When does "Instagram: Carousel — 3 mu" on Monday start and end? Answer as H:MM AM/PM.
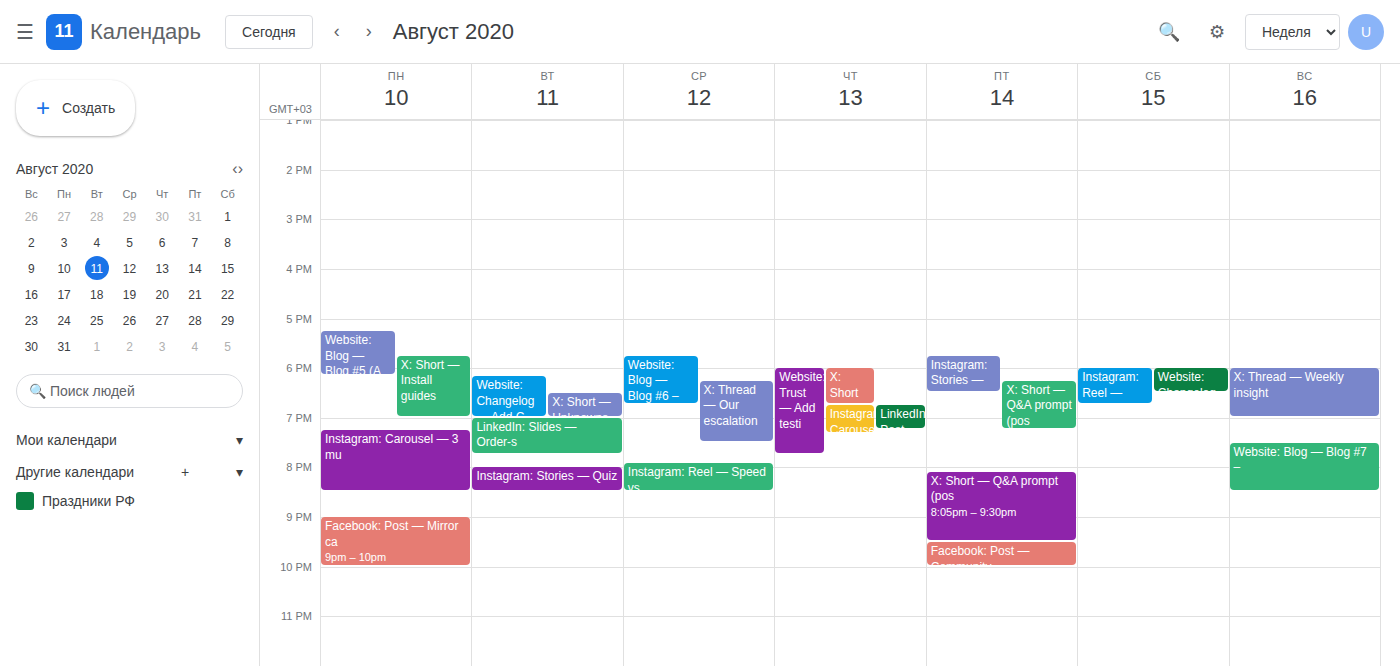
7:15 PM to 8:30 PM